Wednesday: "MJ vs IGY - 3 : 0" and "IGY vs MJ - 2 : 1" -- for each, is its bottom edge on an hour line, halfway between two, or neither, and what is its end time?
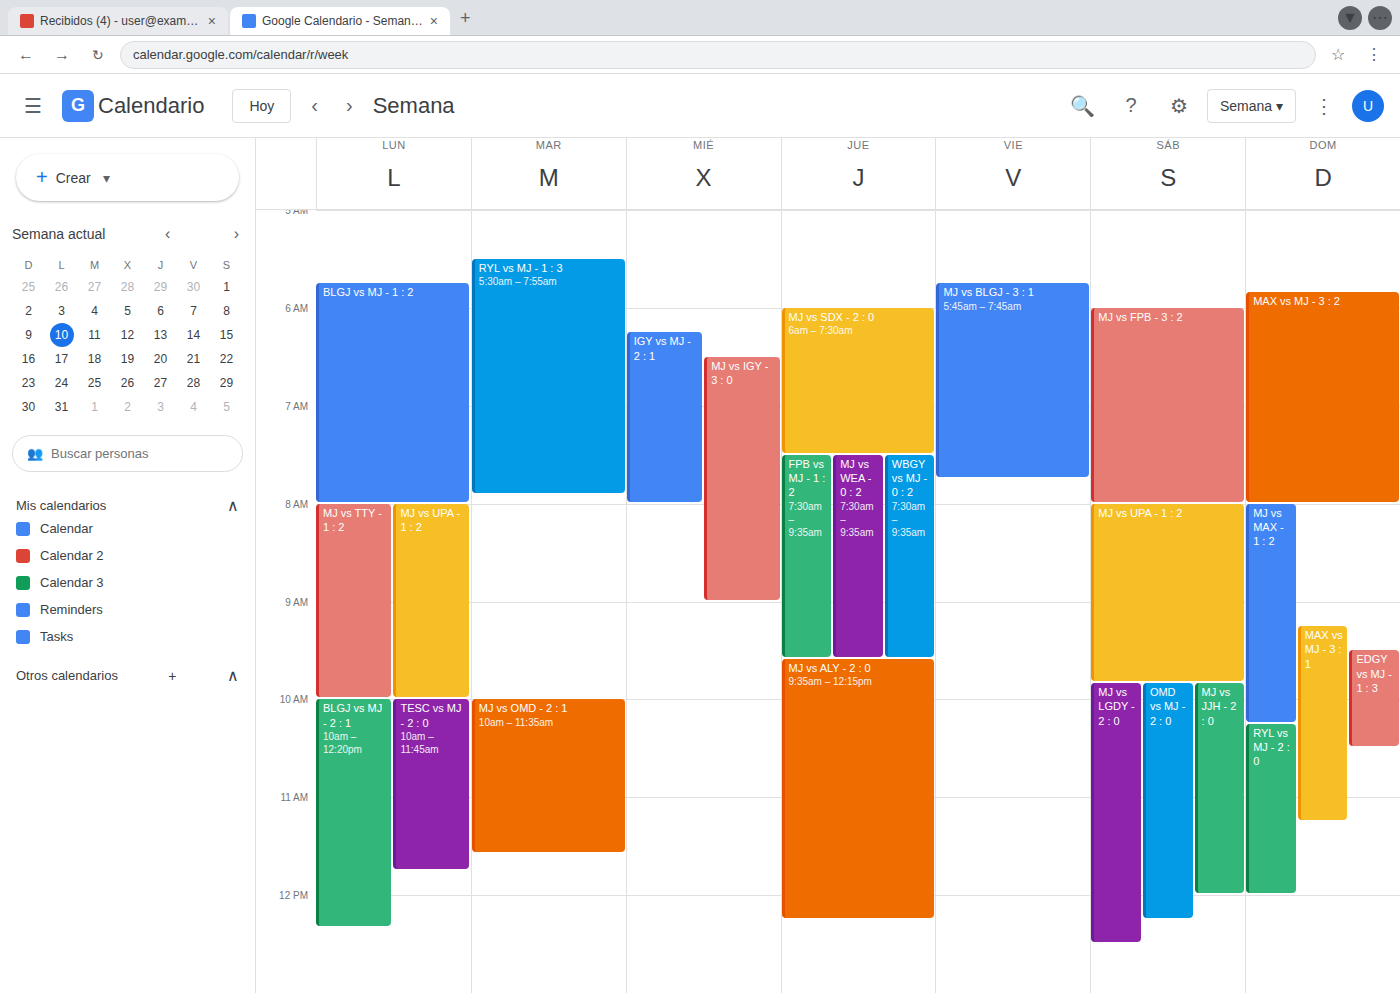
"MJ vs IGY - 3 : 0": 9:00 AM, exactly on the 9 AM line. "IGY vs MJ - 2 : 1": 8:00 AM, exactly on the 8 AM line.